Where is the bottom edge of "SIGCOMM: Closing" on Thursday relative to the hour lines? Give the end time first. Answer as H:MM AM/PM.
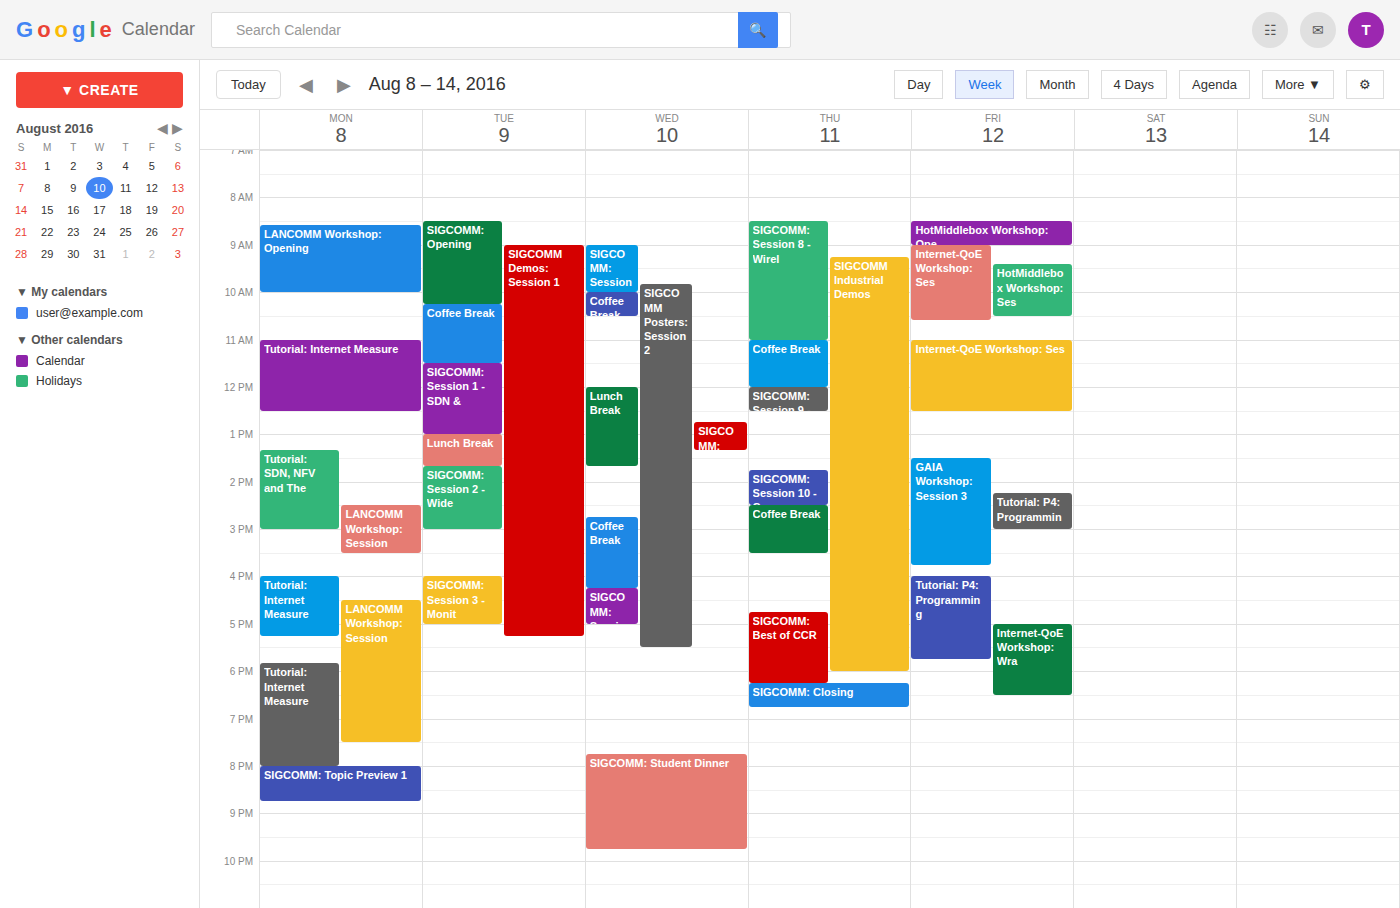
6:45 PM -- neither: three quarters of the way from the 6 PM line to the 7 PM line.